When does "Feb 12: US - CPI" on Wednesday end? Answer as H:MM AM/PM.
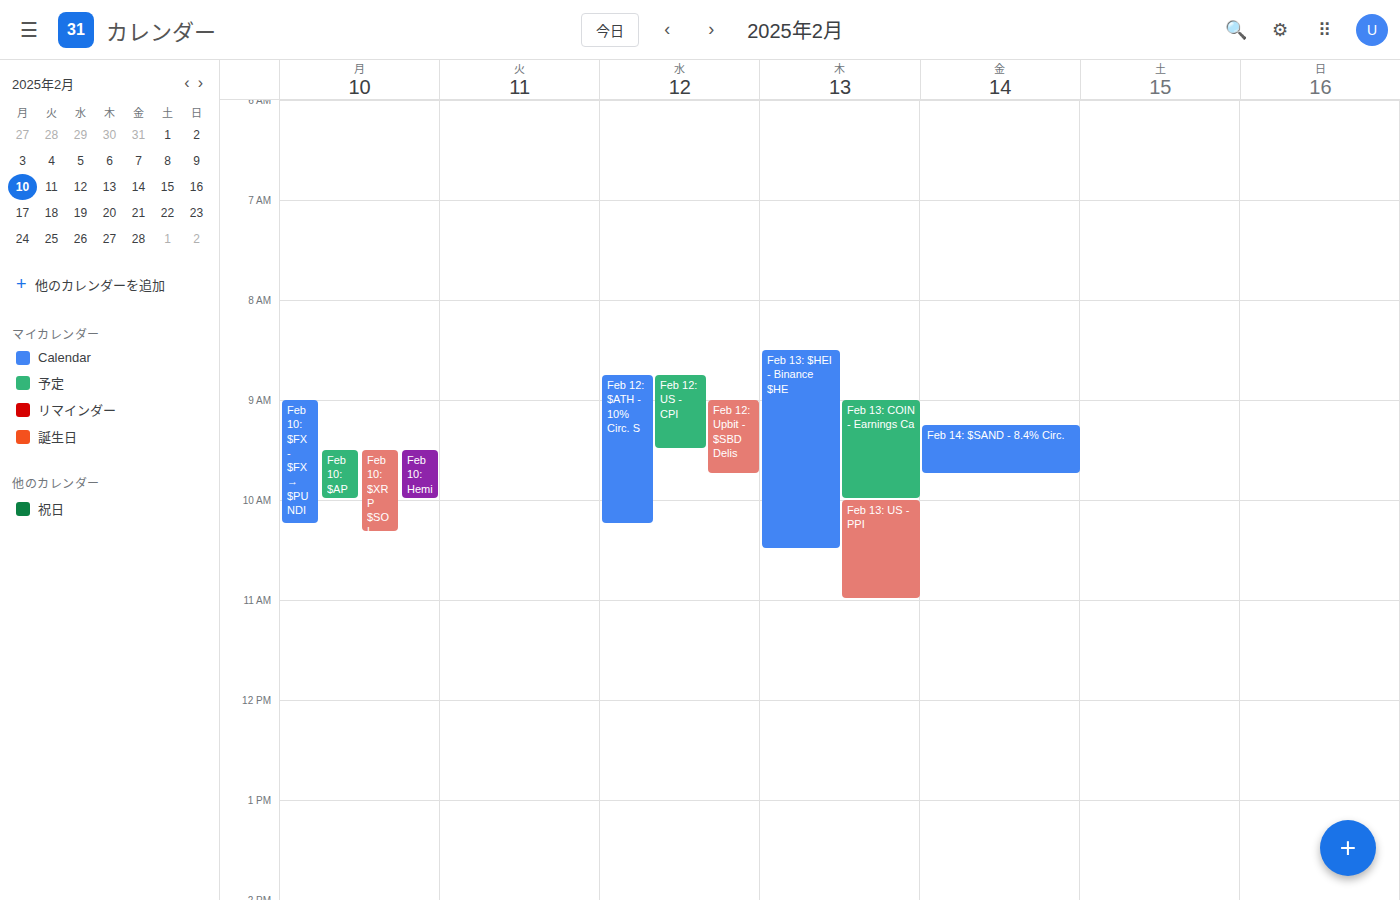
9:30 AM